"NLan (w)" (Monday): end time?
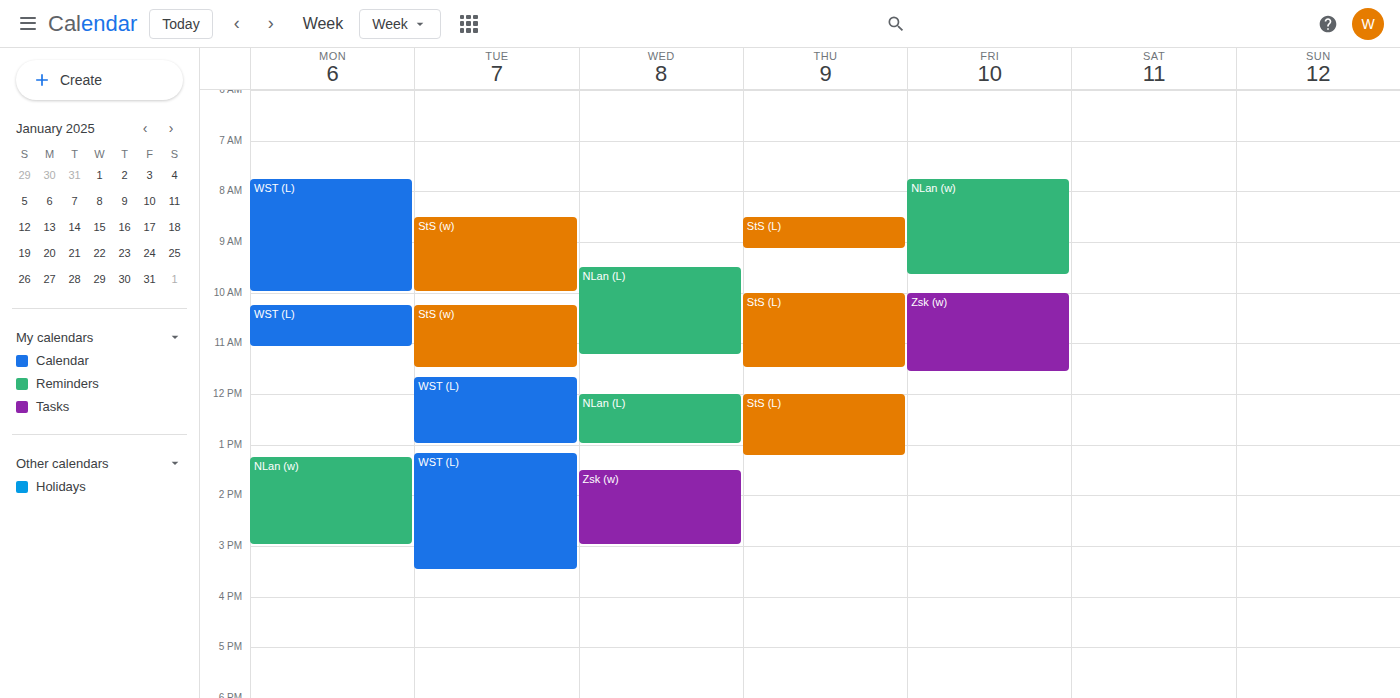
3:00 PM